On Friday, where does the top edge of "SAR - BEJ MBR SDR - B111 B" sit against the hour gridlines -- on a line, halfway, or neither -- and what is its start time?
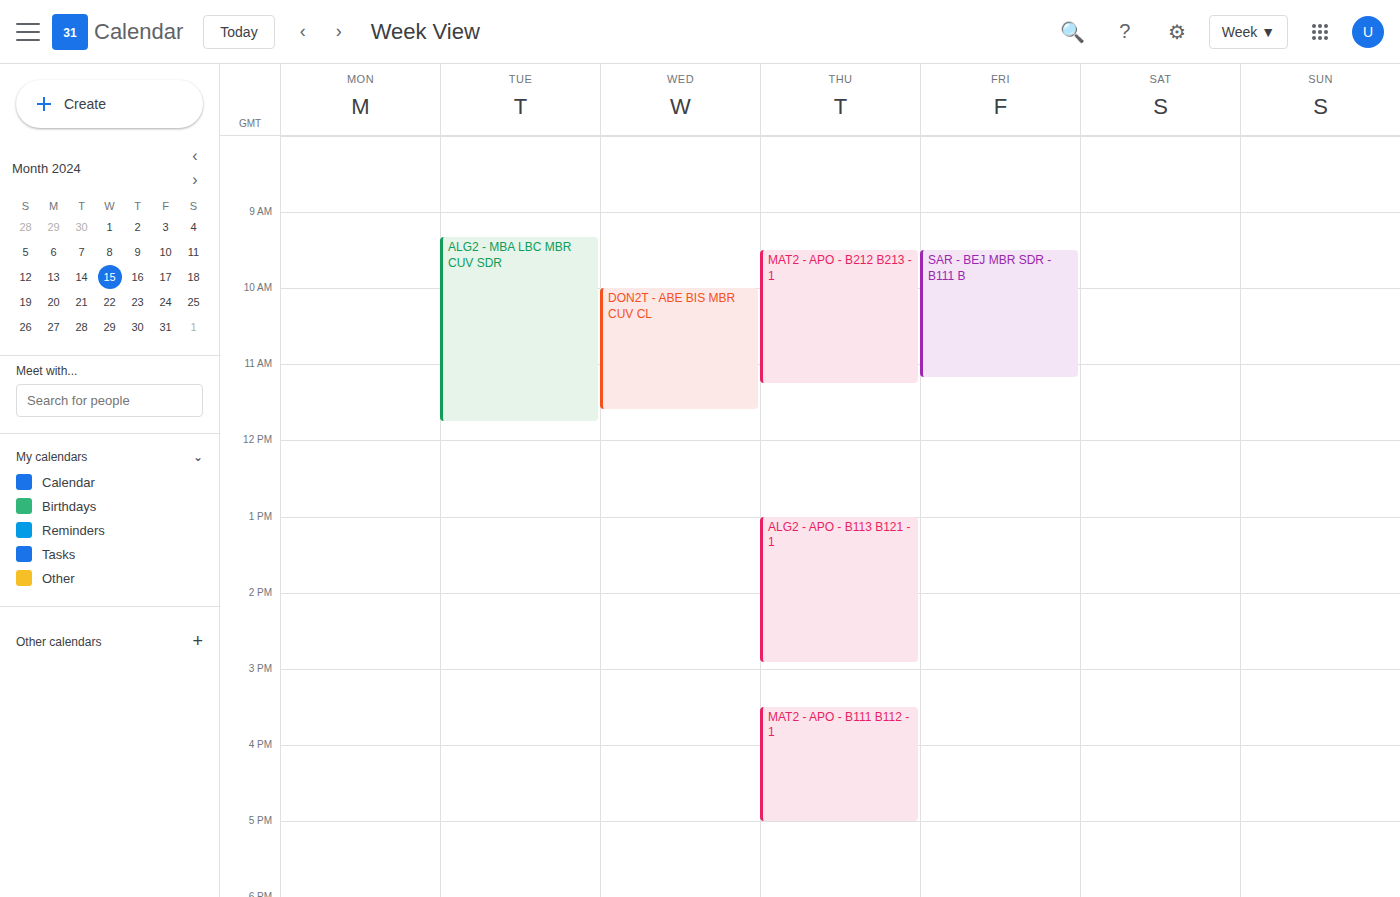
9:30 AM -- halfway between the 9 AM and 10 AM lines.